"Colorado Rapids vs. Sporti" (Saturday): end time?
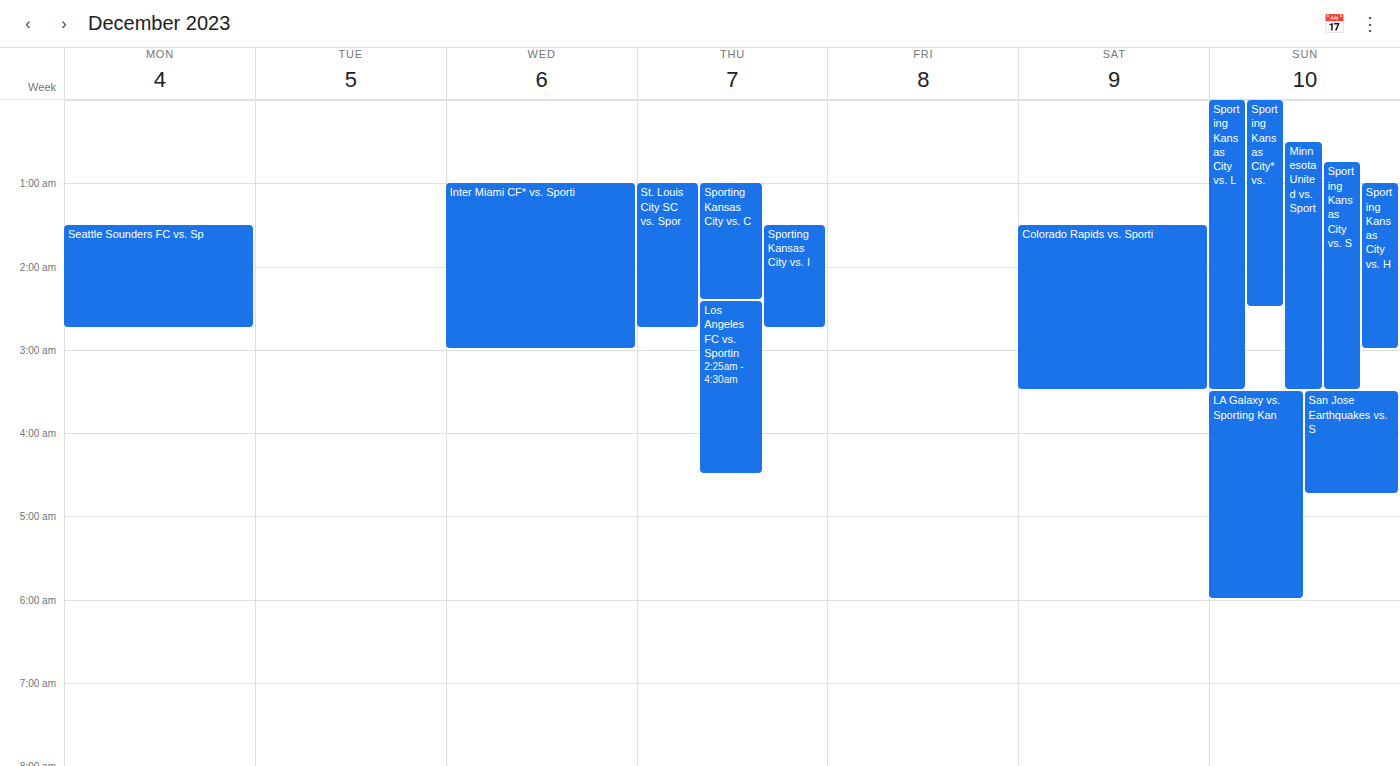
3:30 AM